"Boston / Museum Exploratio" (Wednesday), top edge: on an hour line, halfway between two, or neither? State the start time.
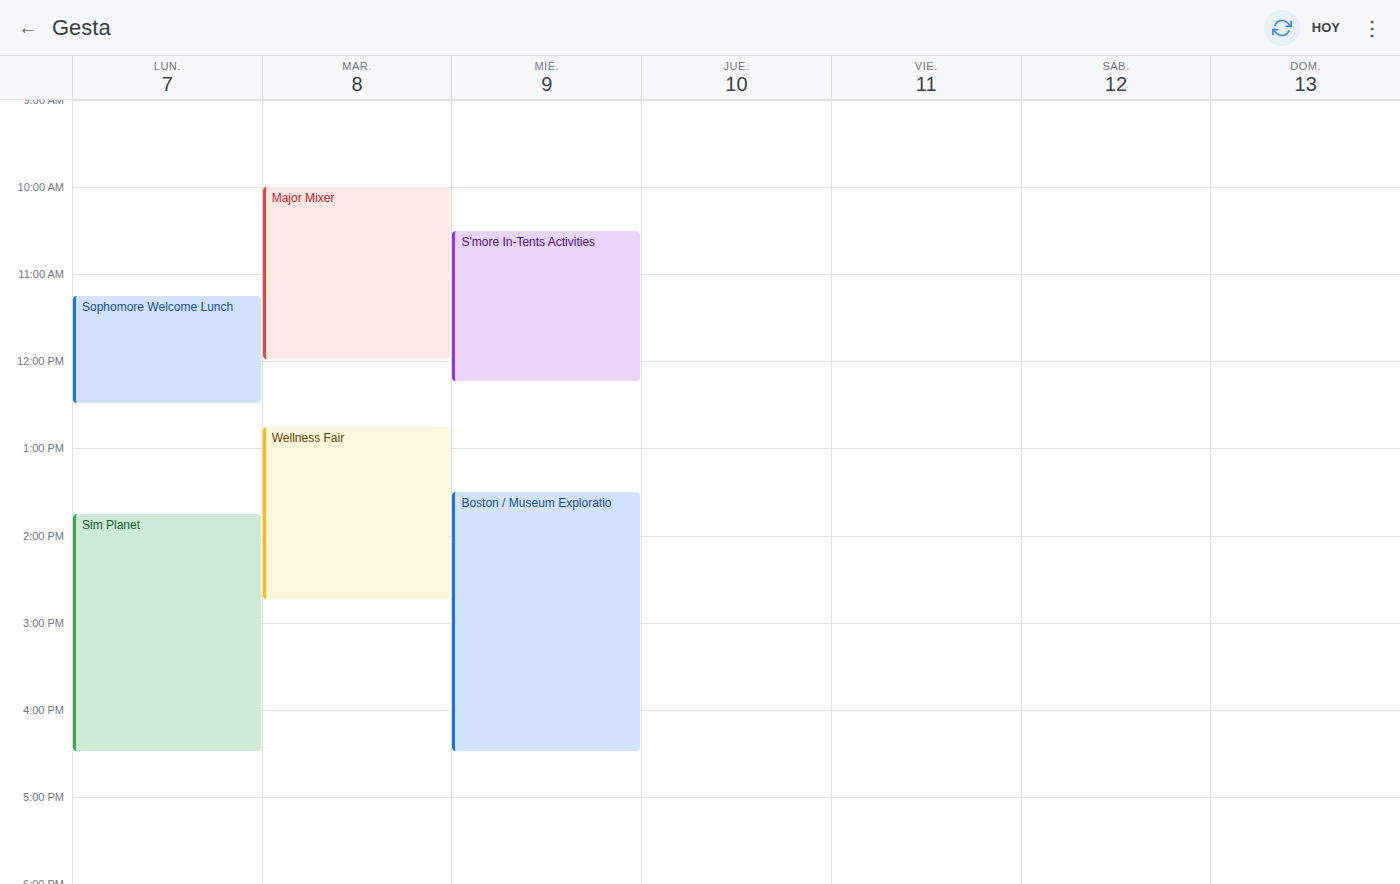
1:30 PM -- halfway between the 1 PM and 2 PM lines.